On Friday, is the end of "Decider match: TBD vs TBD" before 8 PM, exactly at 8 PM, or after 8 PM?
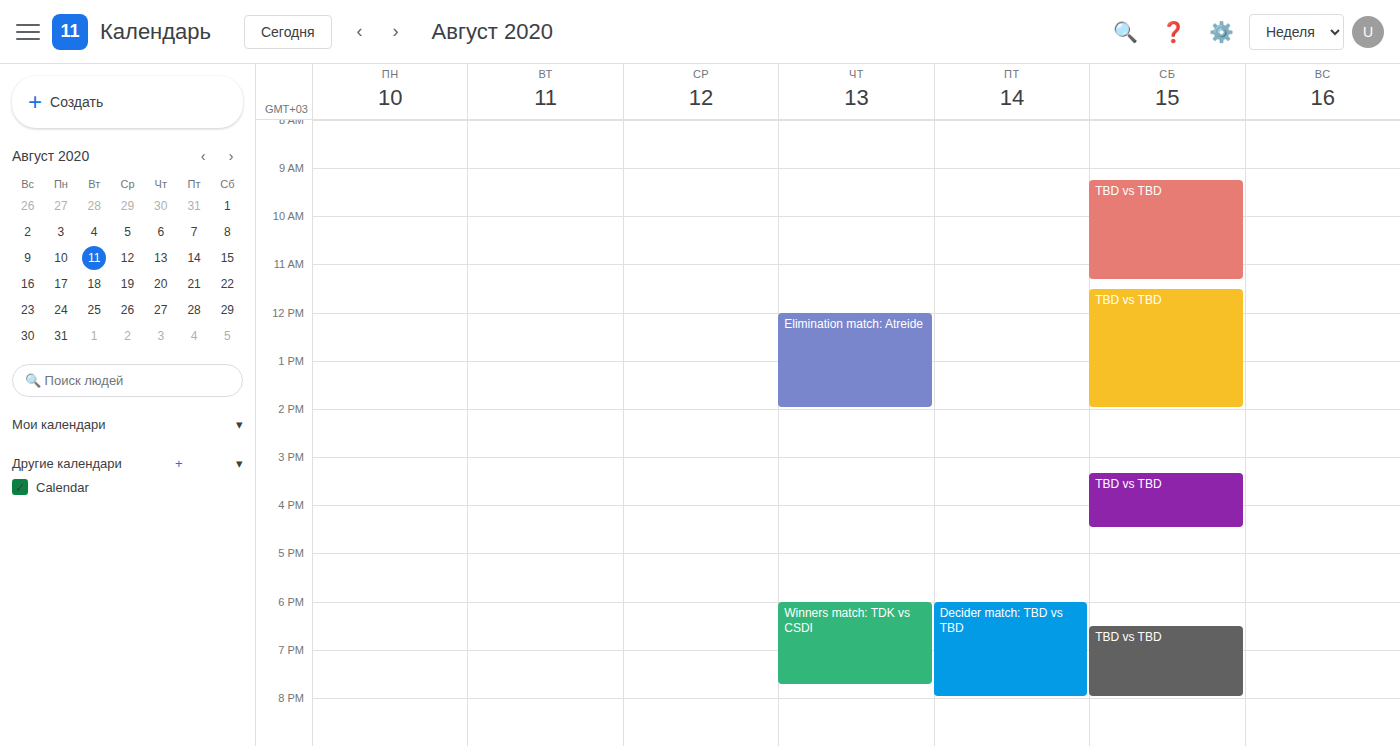
8:00 PM -- exactly at 8 PM, on the 8 PM line.